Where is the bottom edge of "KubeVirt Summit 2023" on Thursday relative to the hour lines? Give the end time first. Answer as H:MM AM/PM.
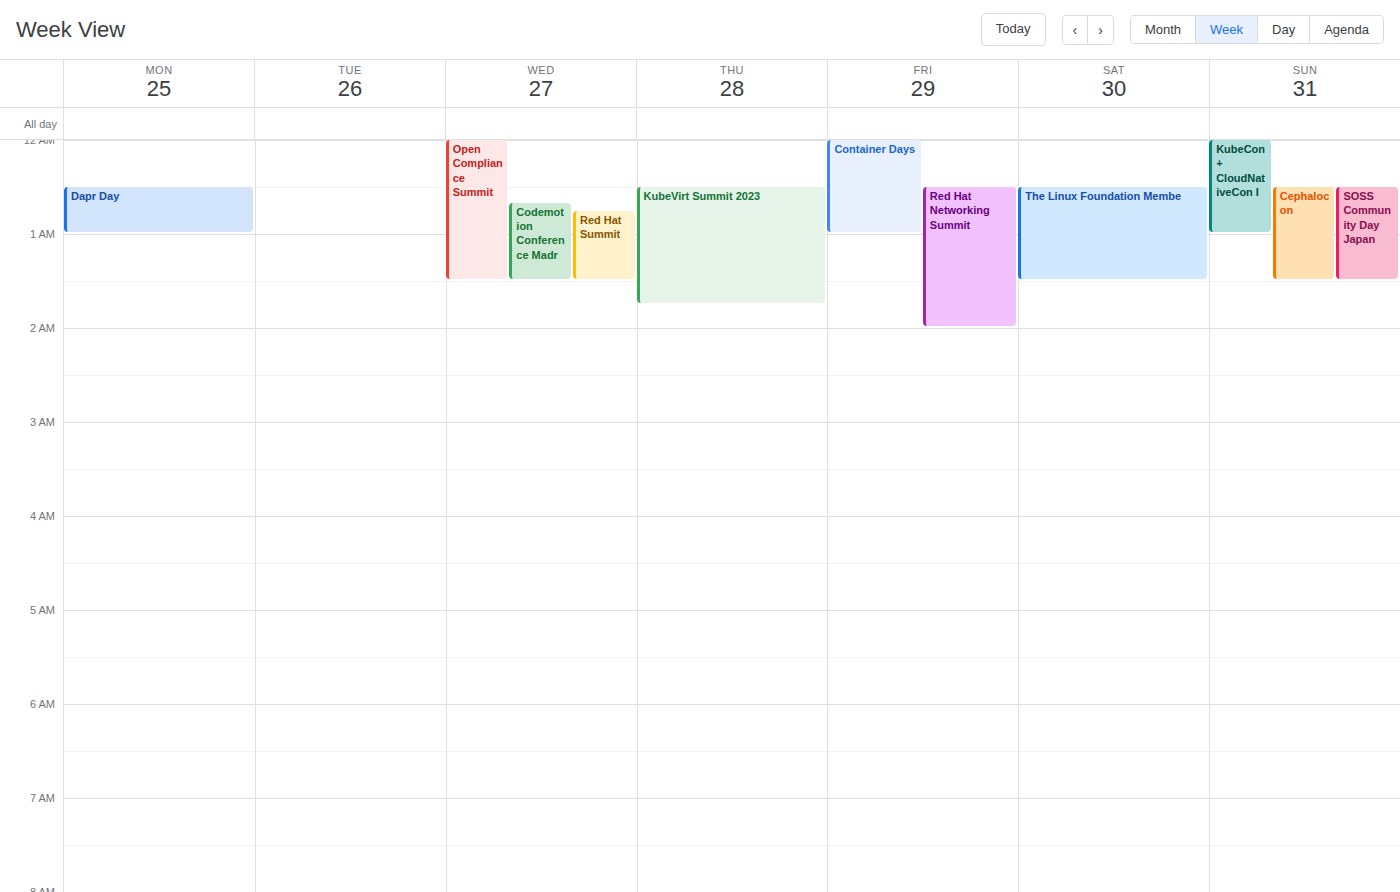
1:45 AM -- neither: three quarters of the way from the 1 AM line to the 2 AM line.